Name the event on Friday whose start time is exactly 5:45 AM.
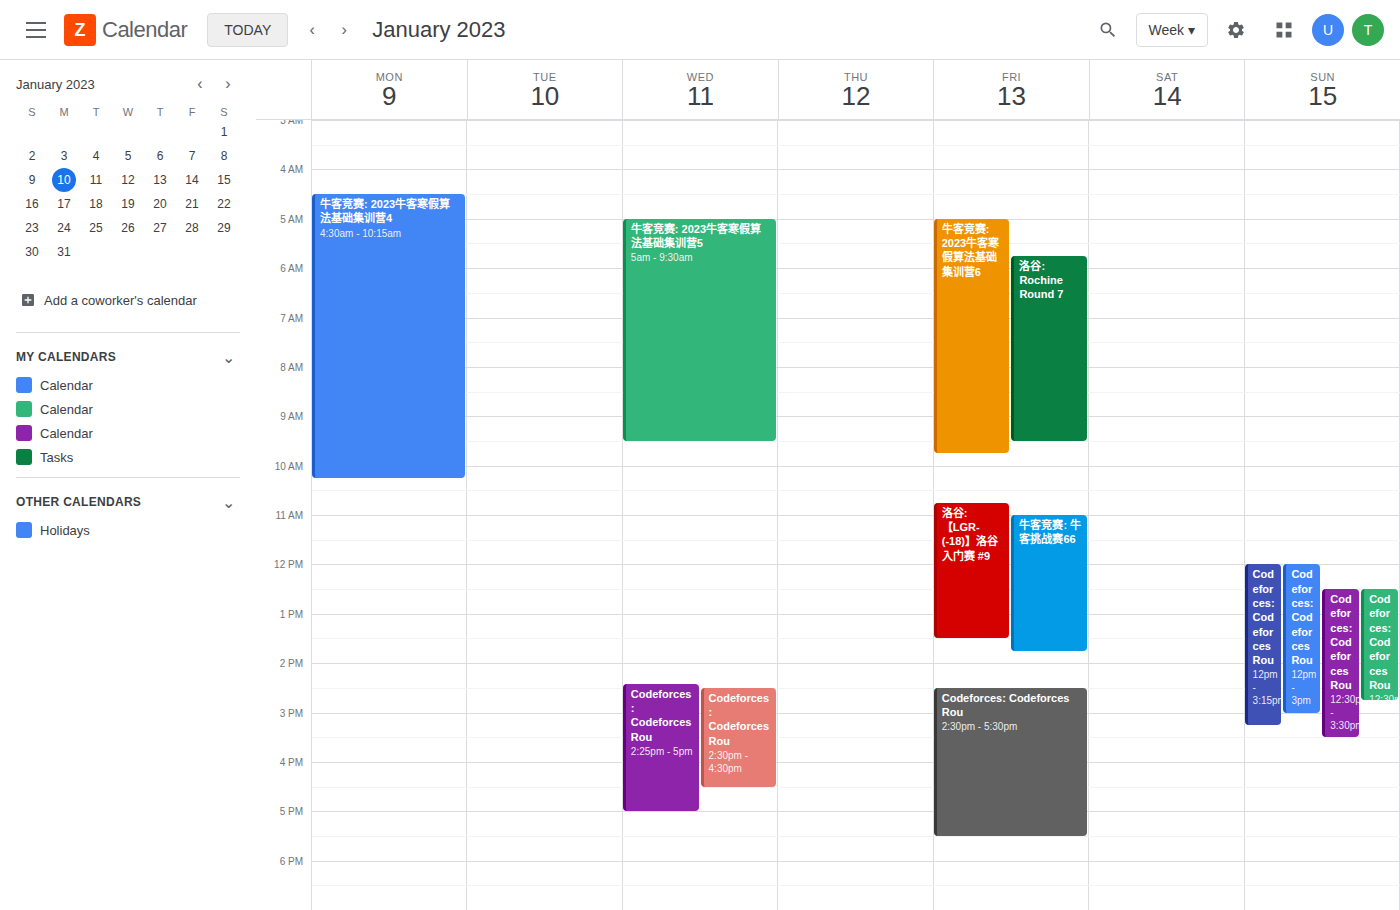
"洛谷: Rochine Round 7"